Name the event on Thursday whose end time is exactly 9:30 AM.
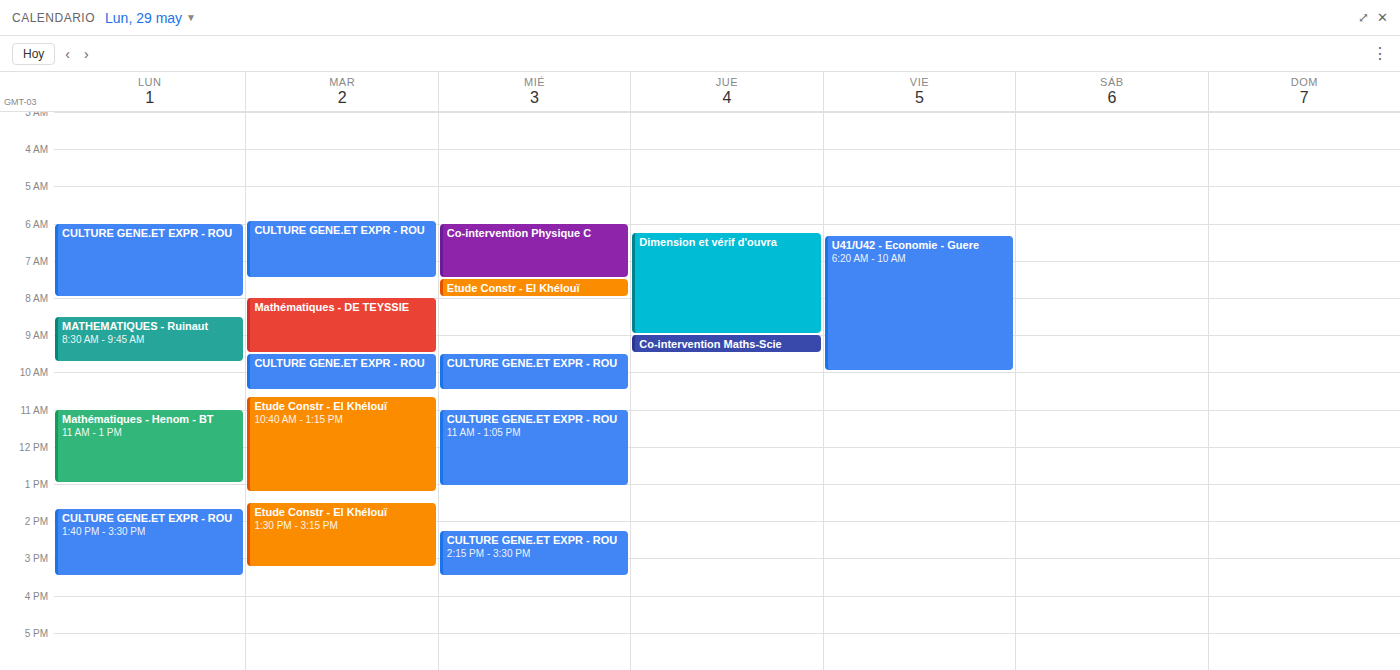
"Co-intervention Maths-Scie"